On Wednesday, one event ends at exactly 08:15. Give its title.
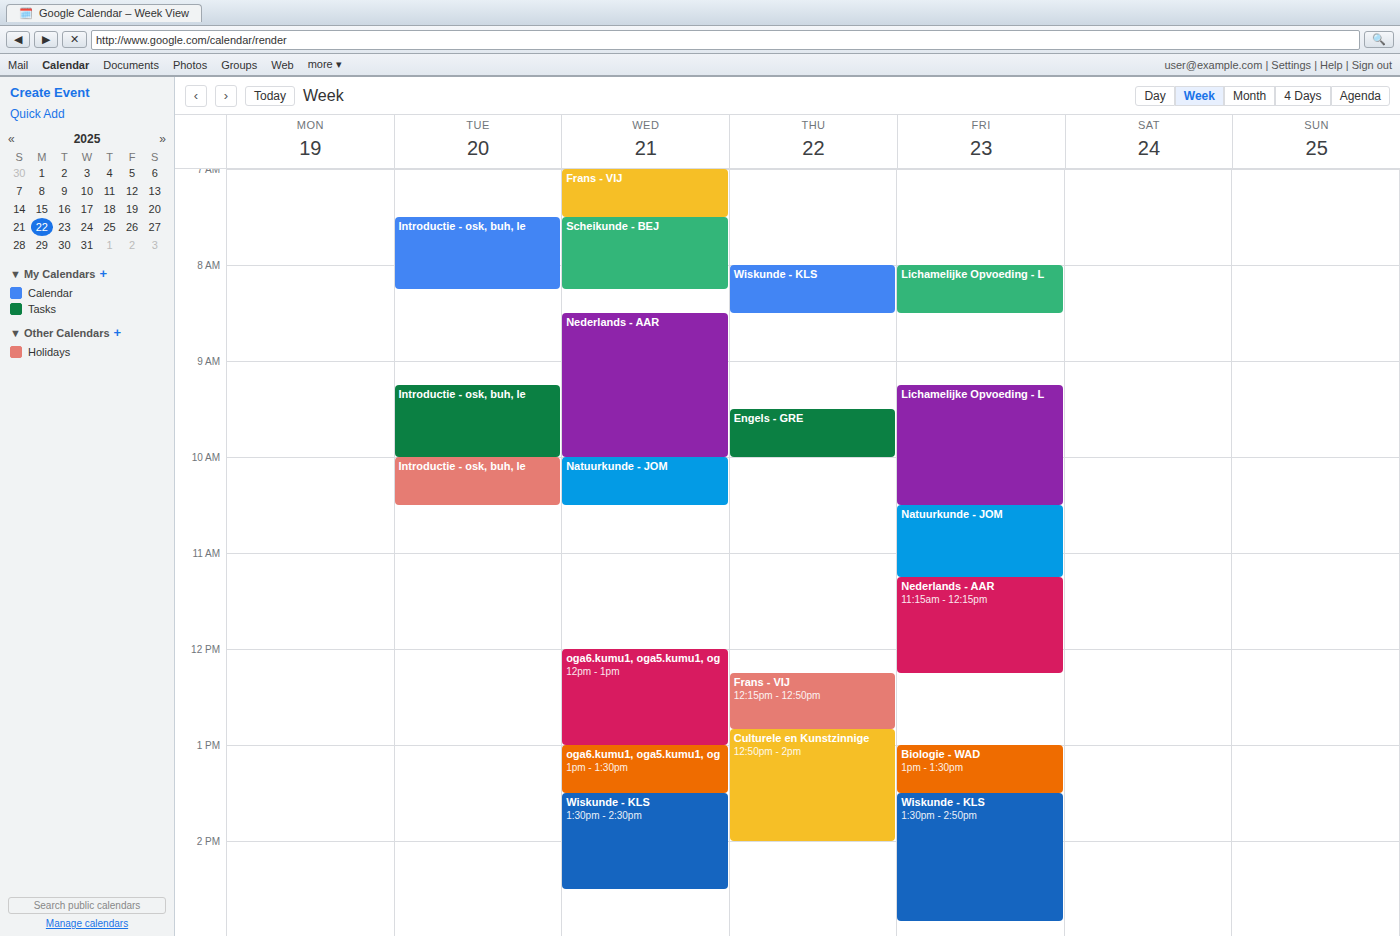
"Scheikunde - BEJ"